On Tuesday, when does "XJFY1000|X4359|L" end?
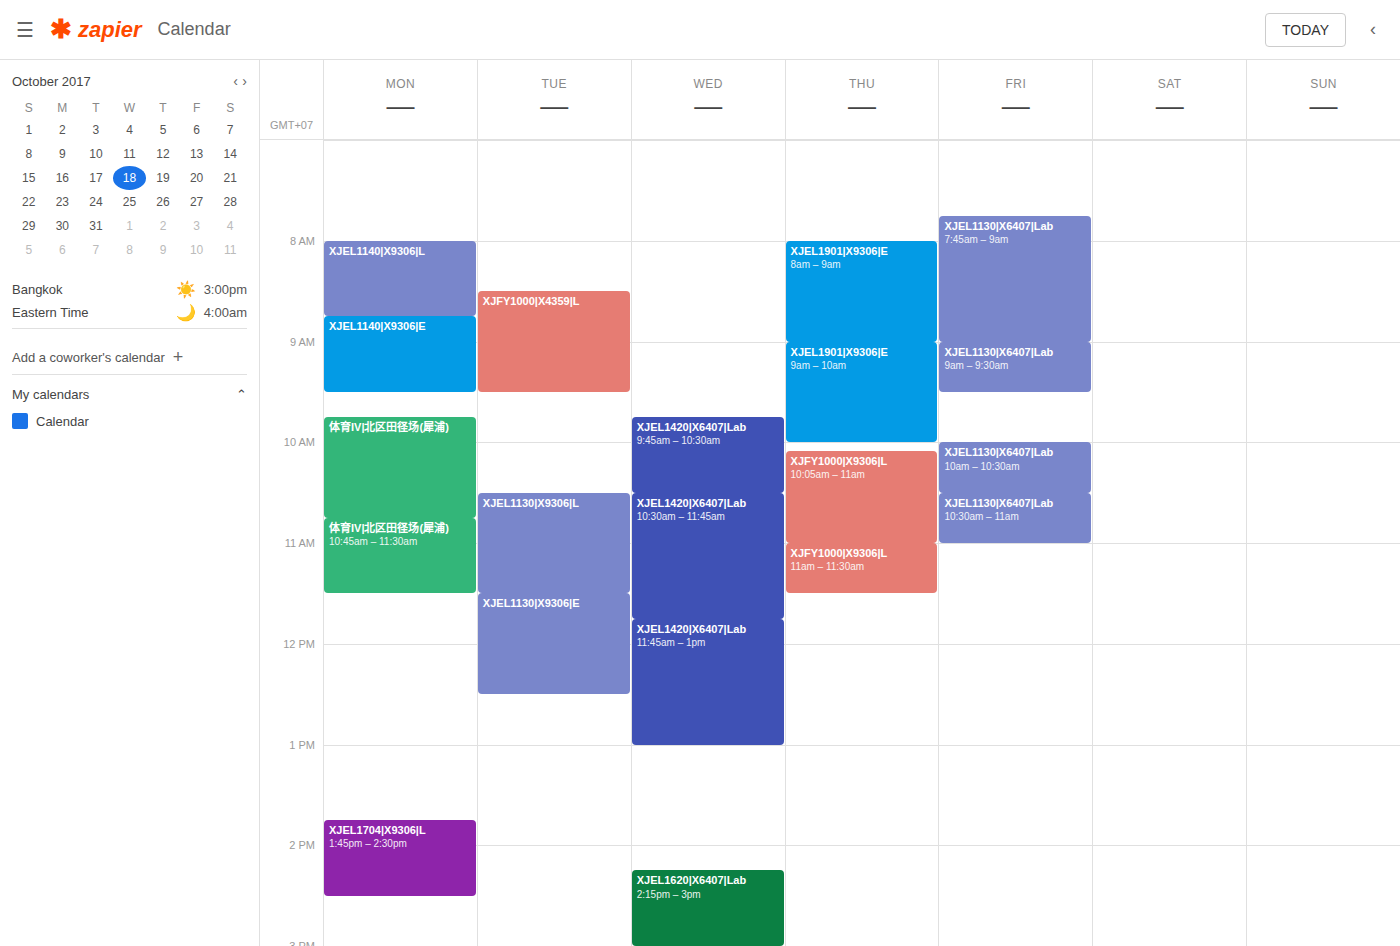
9:30 AM